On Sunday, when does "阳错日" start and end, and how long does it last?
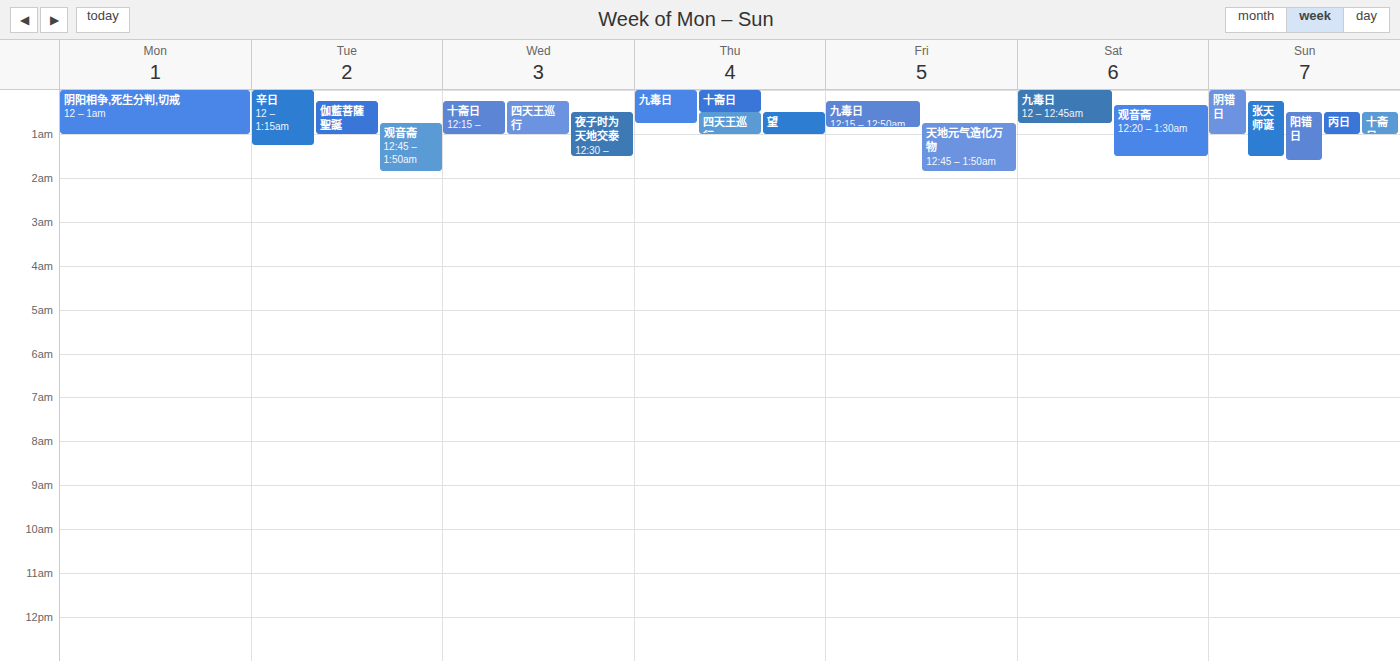
12:30 AM to 1:35 AM, 1 hour 5 minutes